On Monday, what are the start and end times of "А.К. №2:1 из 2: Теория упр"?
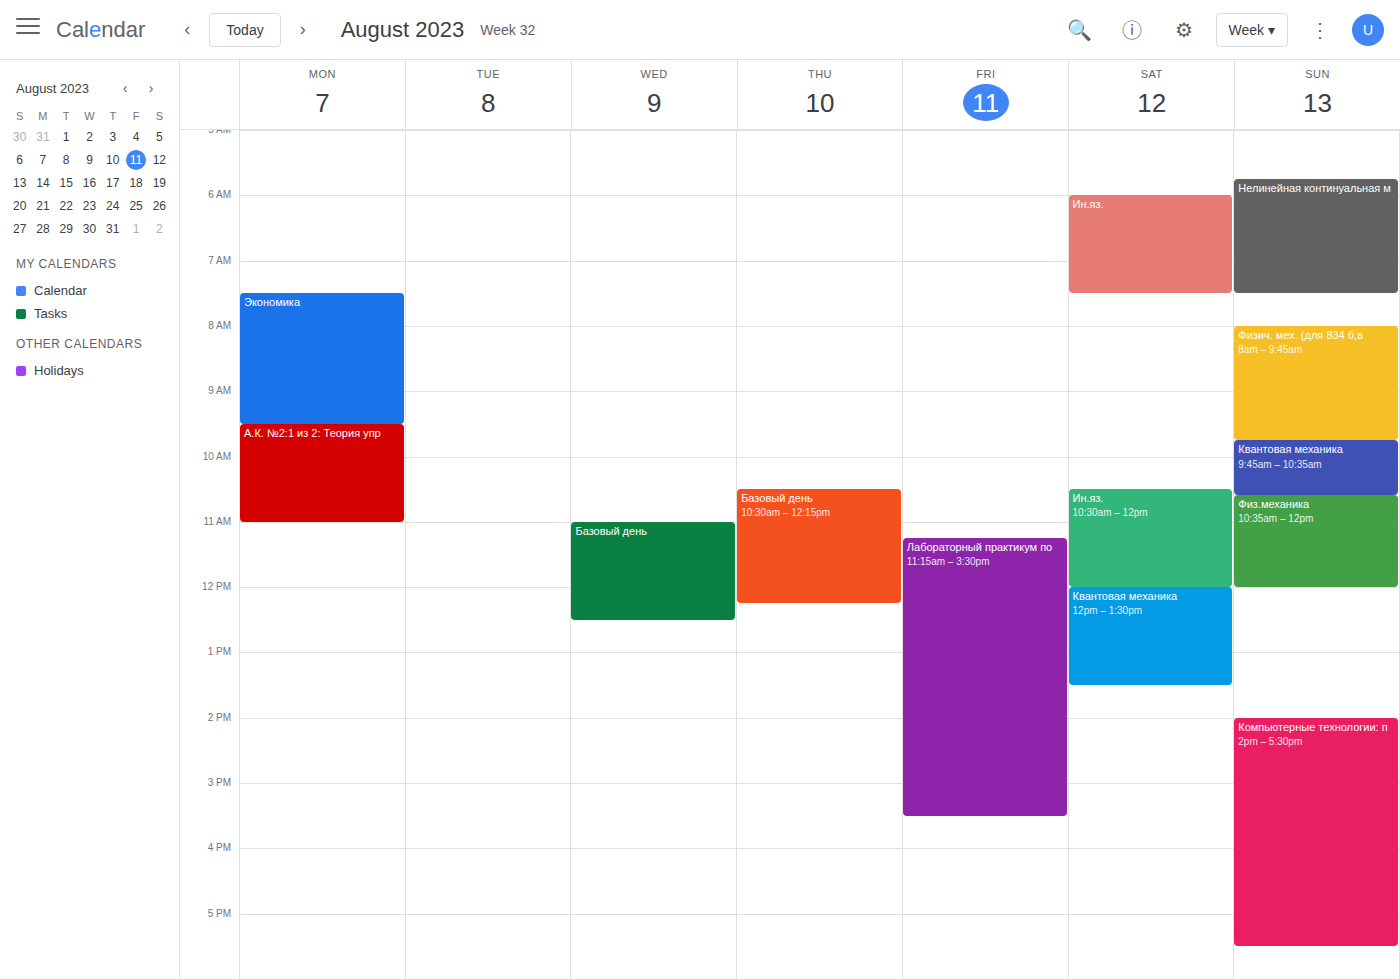
09:30 to 11:00